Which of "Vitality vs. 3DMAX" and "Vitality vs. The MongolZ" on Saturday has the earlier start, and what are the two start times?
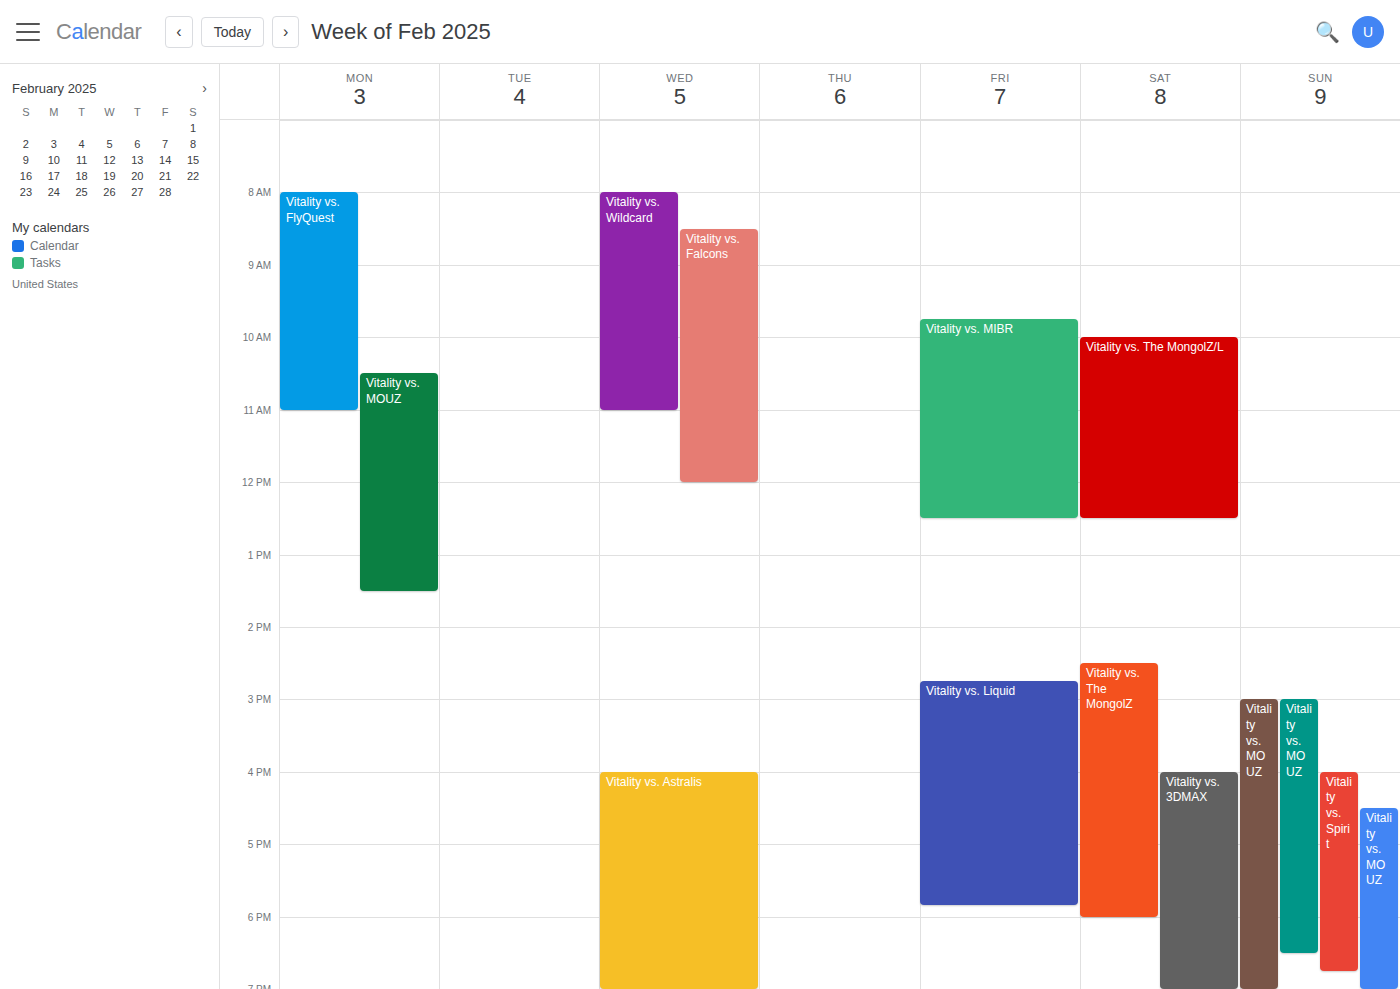
"Vitality vs. The MongolZ" 2:30 PM; "Vitality vs. 3DMAX" 4:00 PM.